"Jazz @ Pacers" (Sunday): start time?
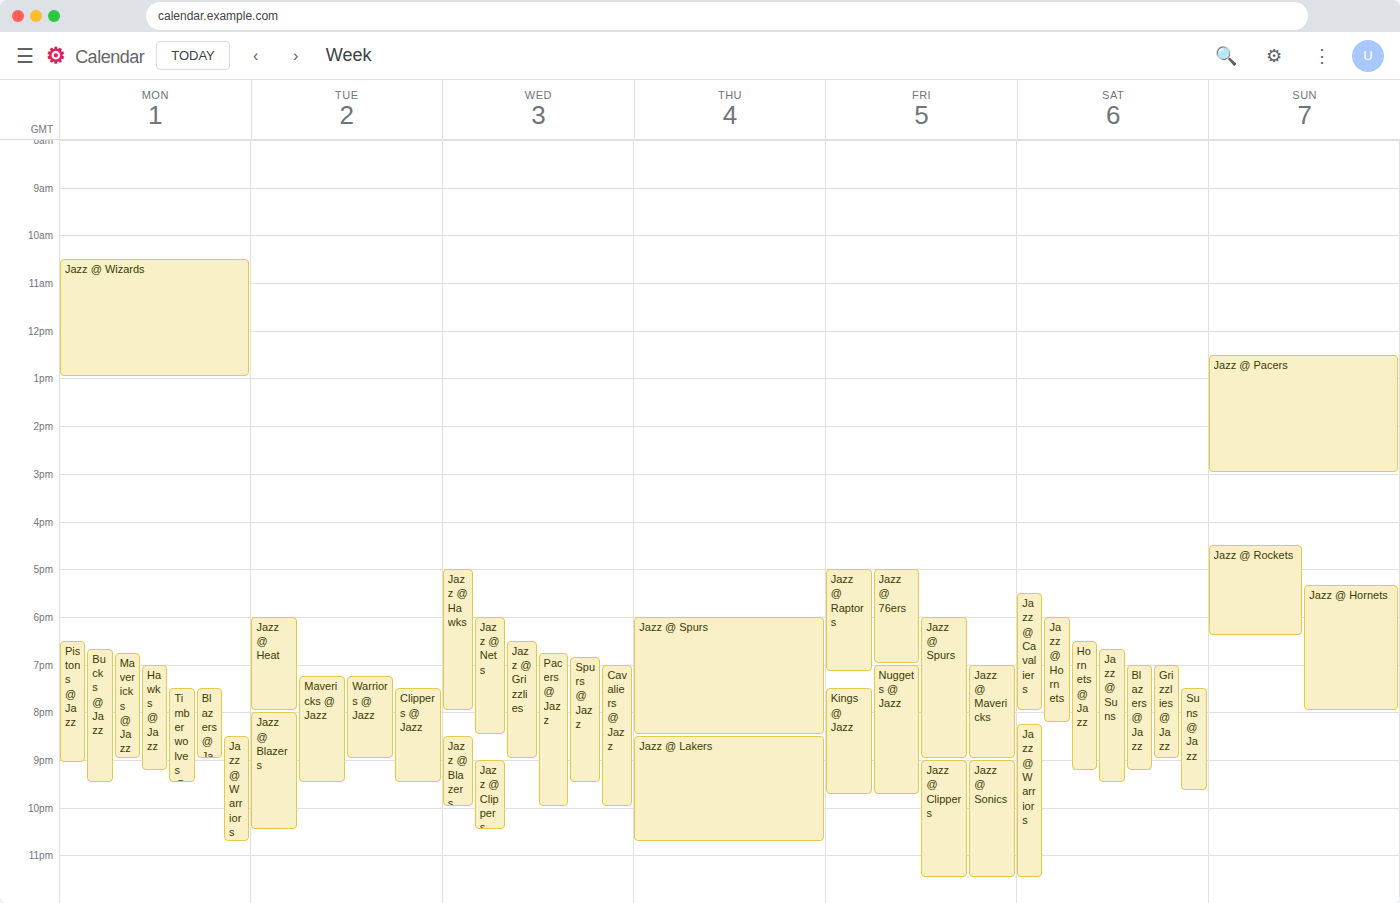
12:30 PM